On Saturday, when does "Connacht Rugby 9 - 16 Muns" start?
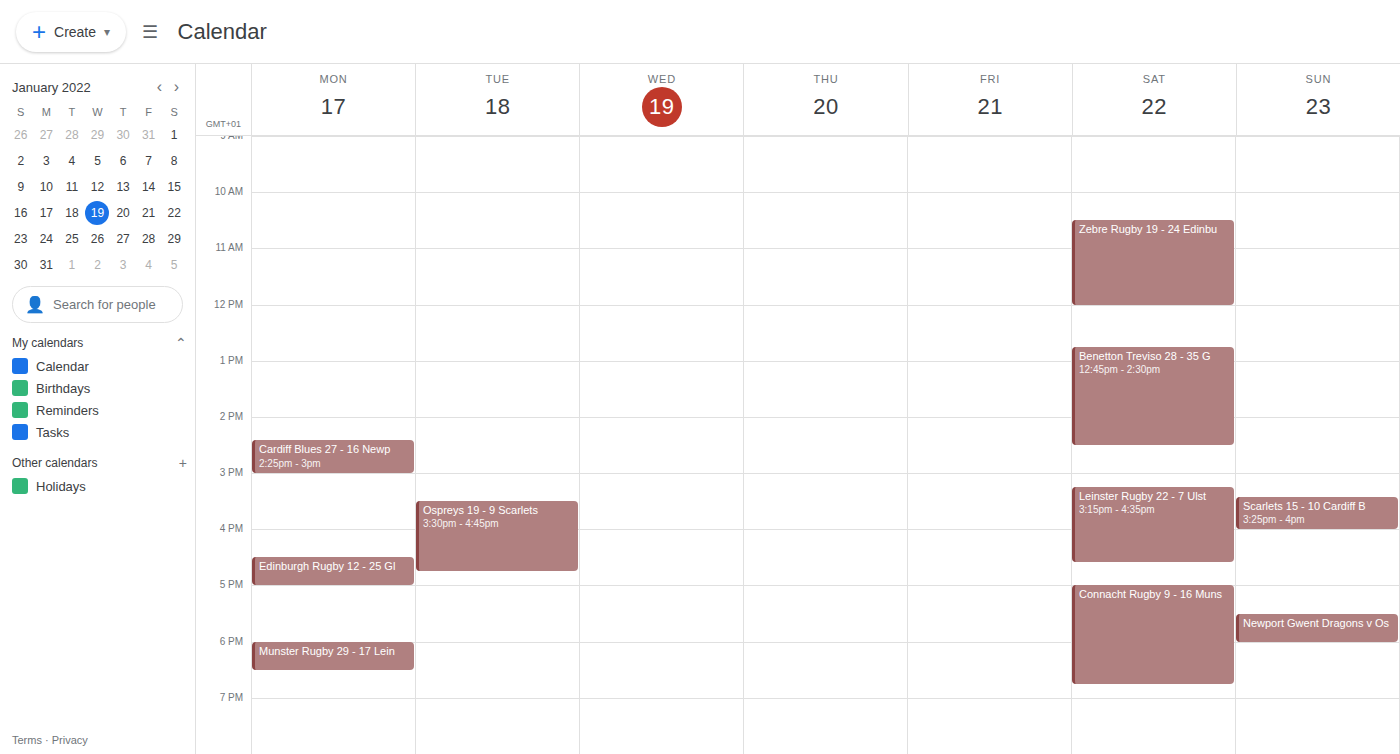
5:00 PM